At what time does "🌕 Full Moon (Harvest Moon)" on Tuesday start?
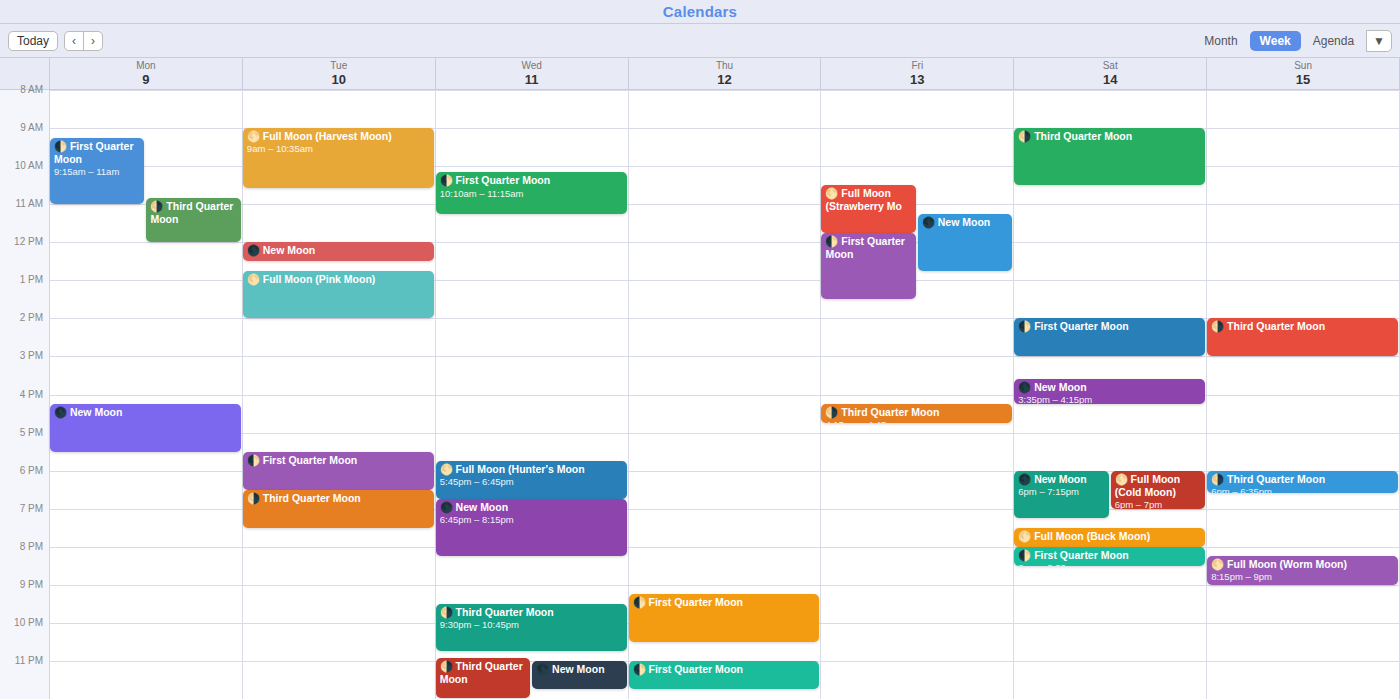
9:00 AM